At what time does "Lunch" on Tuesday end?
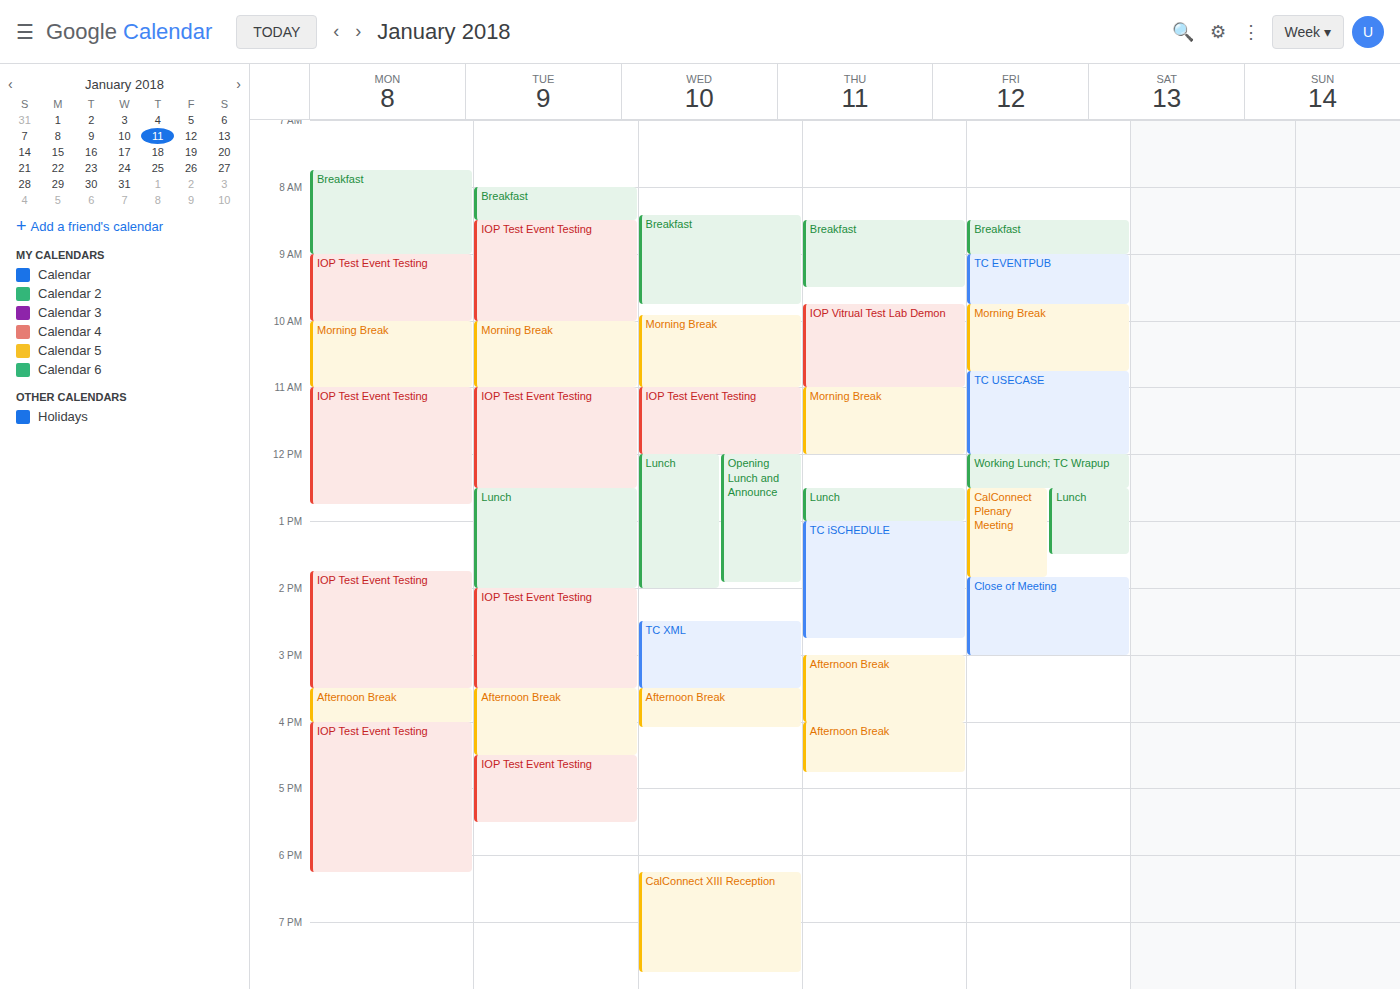
2:00 PM